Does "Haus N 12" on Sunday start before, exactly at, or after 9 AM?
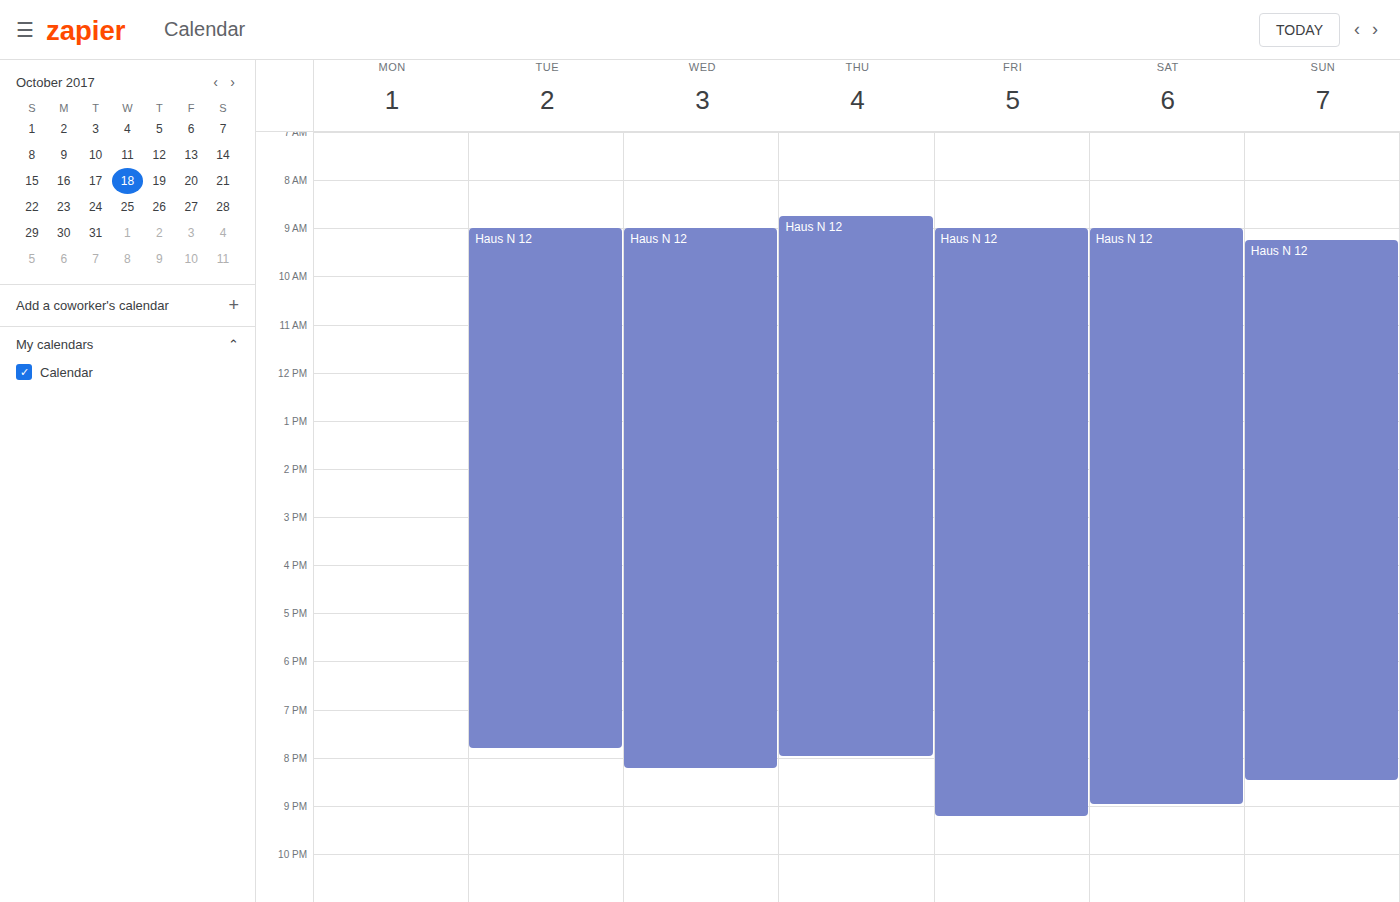
9:15 AM -- after 9 AM, 15 minutes below the 9 AM line.